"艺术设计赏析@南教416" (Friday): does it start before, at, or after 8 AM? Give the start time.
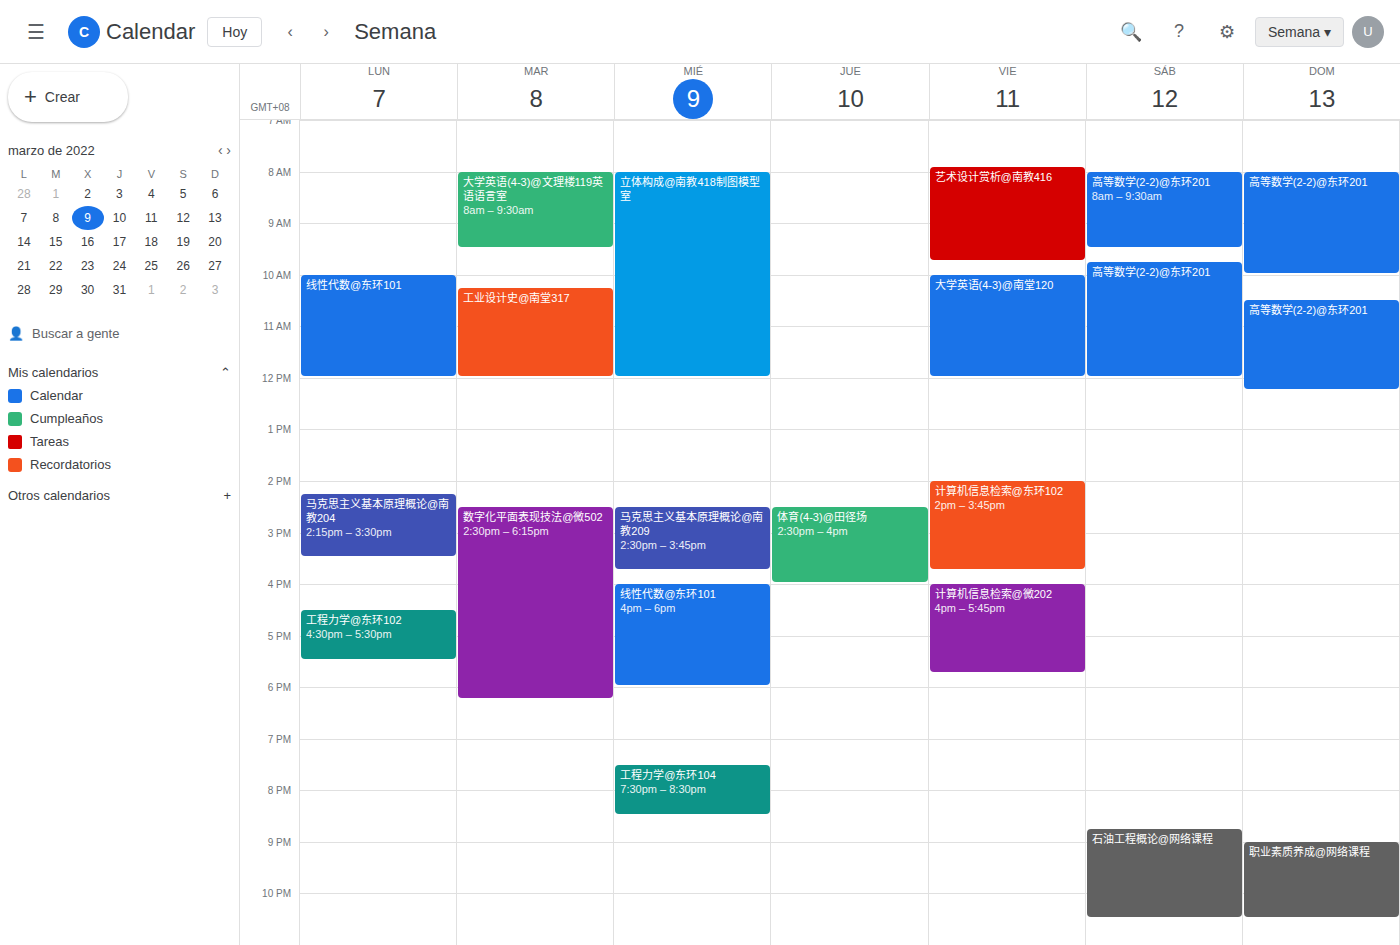
7:55 AM -- before 8 AM, 5 minutes above the 8 AM line.